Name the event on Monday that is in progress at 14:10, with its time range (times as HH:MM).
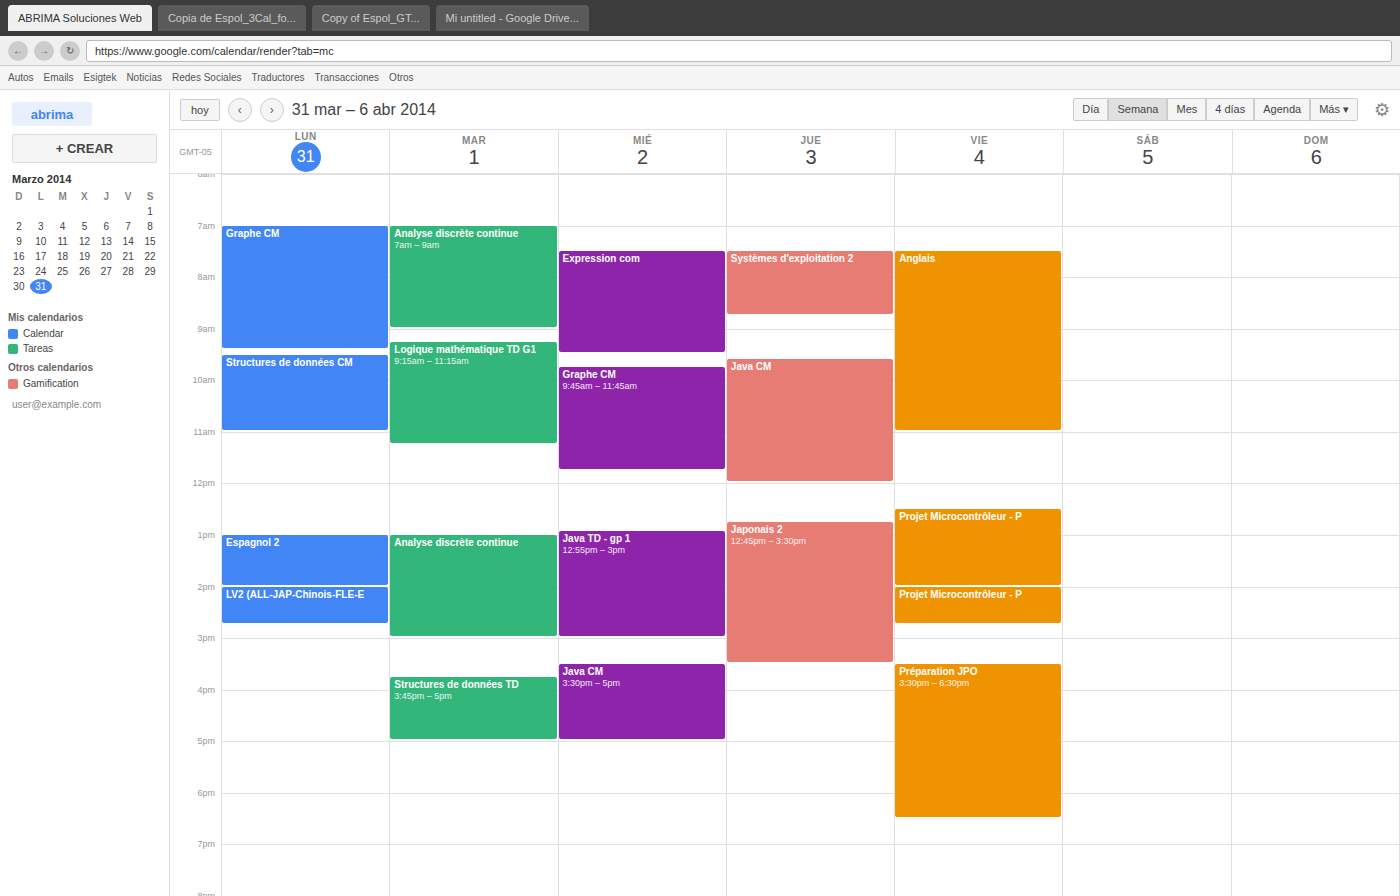
"LV2 (ALL-JAP-Chinois-FLE-E", 14:00 to 14:45